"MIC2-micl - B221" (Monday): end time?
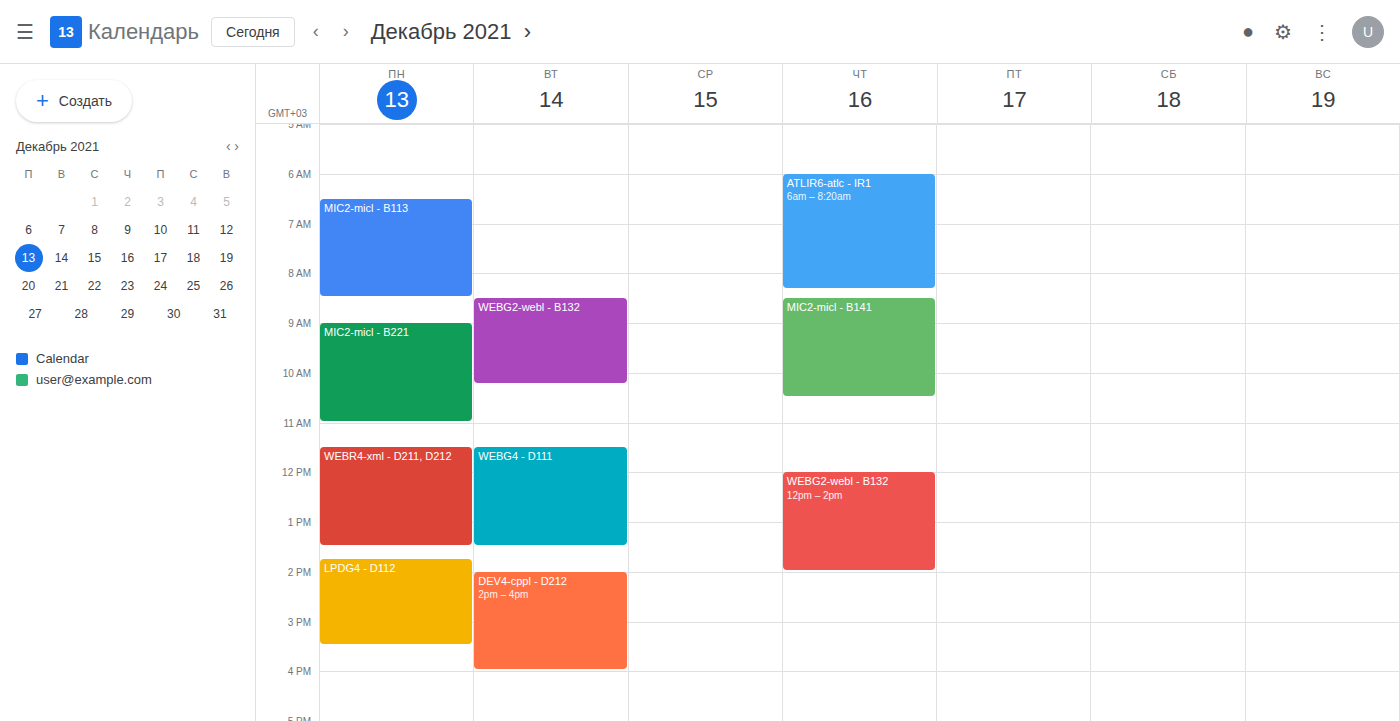
11:00 AM